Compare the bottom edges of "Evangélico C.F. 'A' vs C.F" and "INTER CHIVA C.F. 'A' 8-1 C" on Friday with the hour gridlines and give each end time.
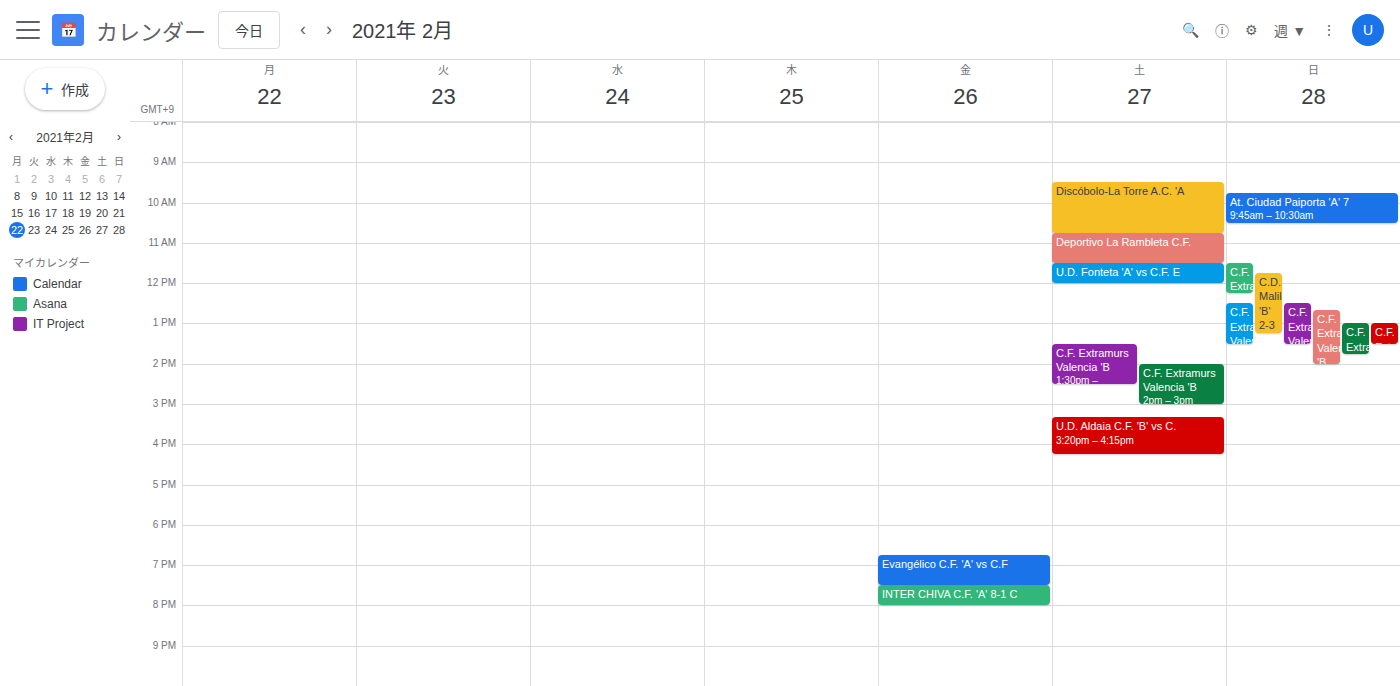
"Evangélico C.F. 'A' vs C.F": 7:30 PM, halfway between the 7 PM and 8 PM lines. "INTER CHIVA C.F. 'A' 8-1 C": 8:00 PM, exactly on the 8 PM line.